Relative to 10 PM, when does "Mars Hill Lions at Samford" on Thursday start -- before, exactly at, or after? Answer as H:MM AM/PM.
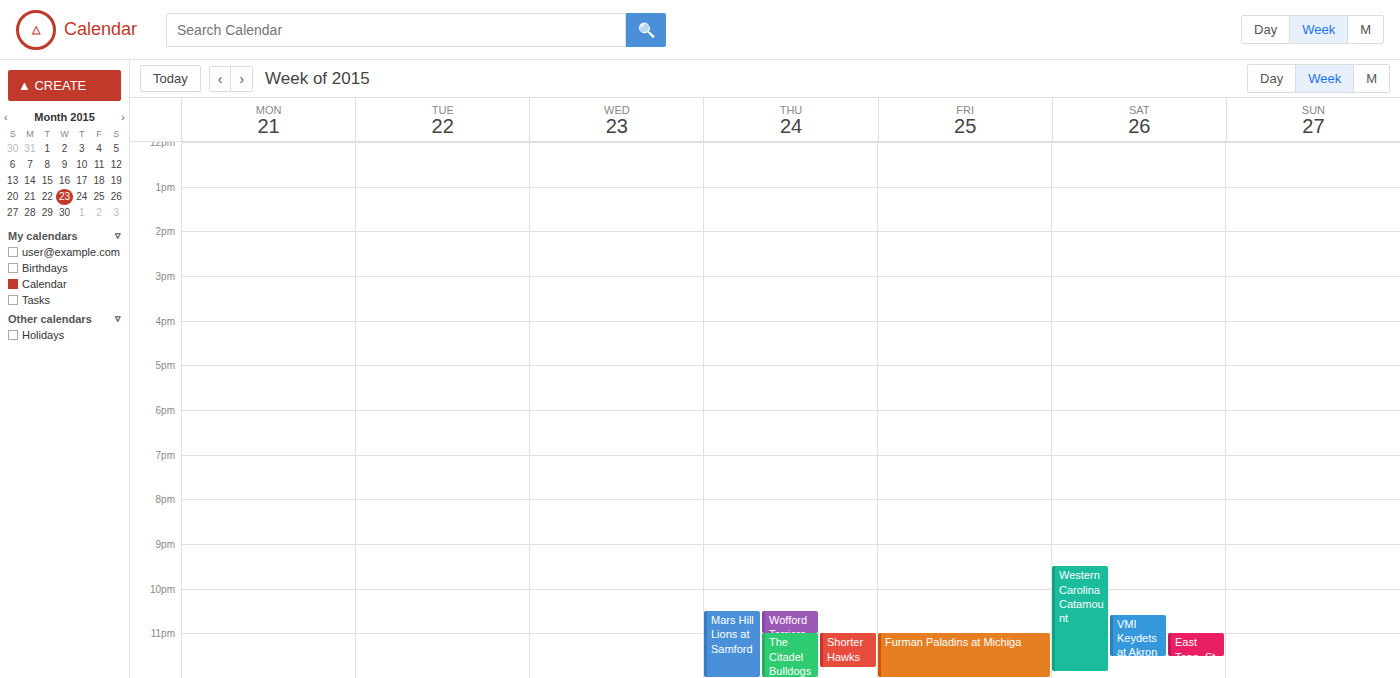
10:30 PM -- after 10 PM, 30 minutes below the 10 PM line.